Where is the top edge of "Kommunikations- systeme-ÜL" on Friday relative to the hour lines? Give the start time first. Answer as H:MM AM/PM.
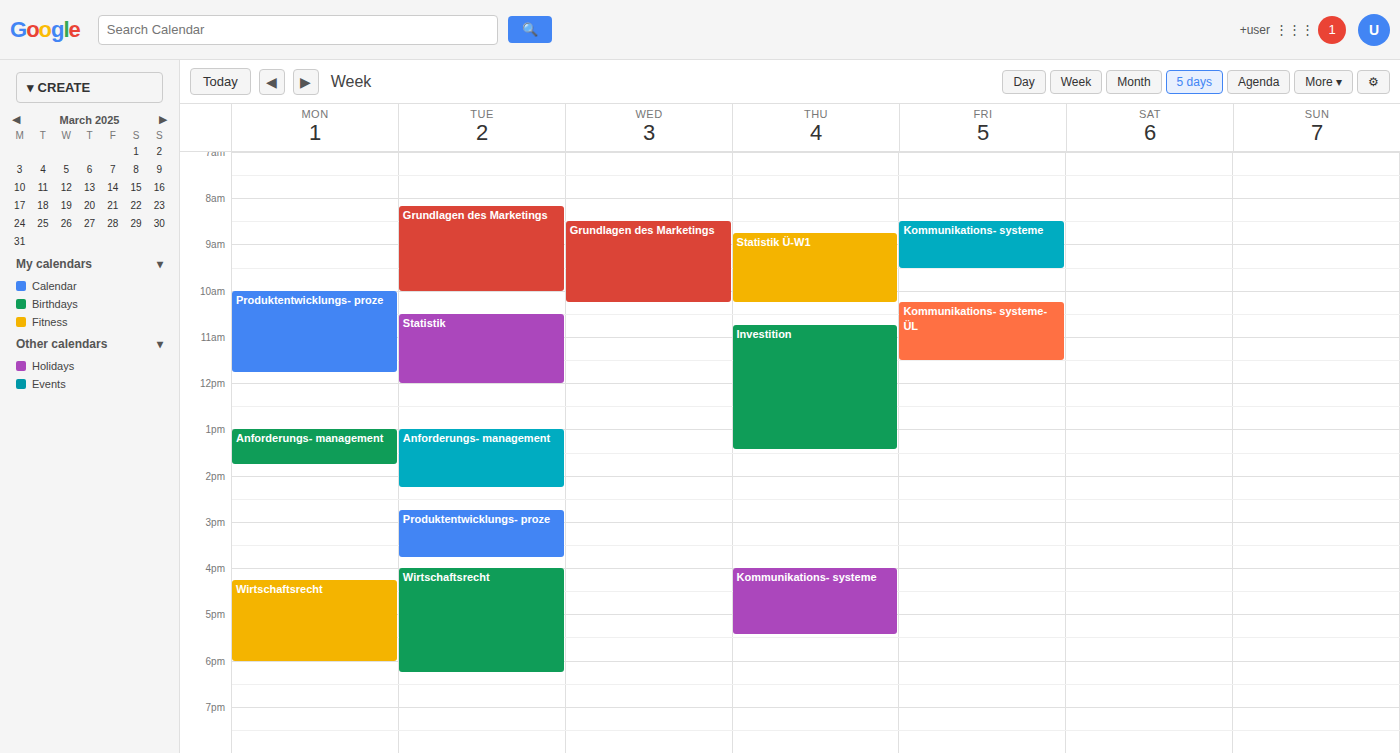
10:15 AM -- neither: a quarter of the way from the 10 AM line to the 11 AM line.